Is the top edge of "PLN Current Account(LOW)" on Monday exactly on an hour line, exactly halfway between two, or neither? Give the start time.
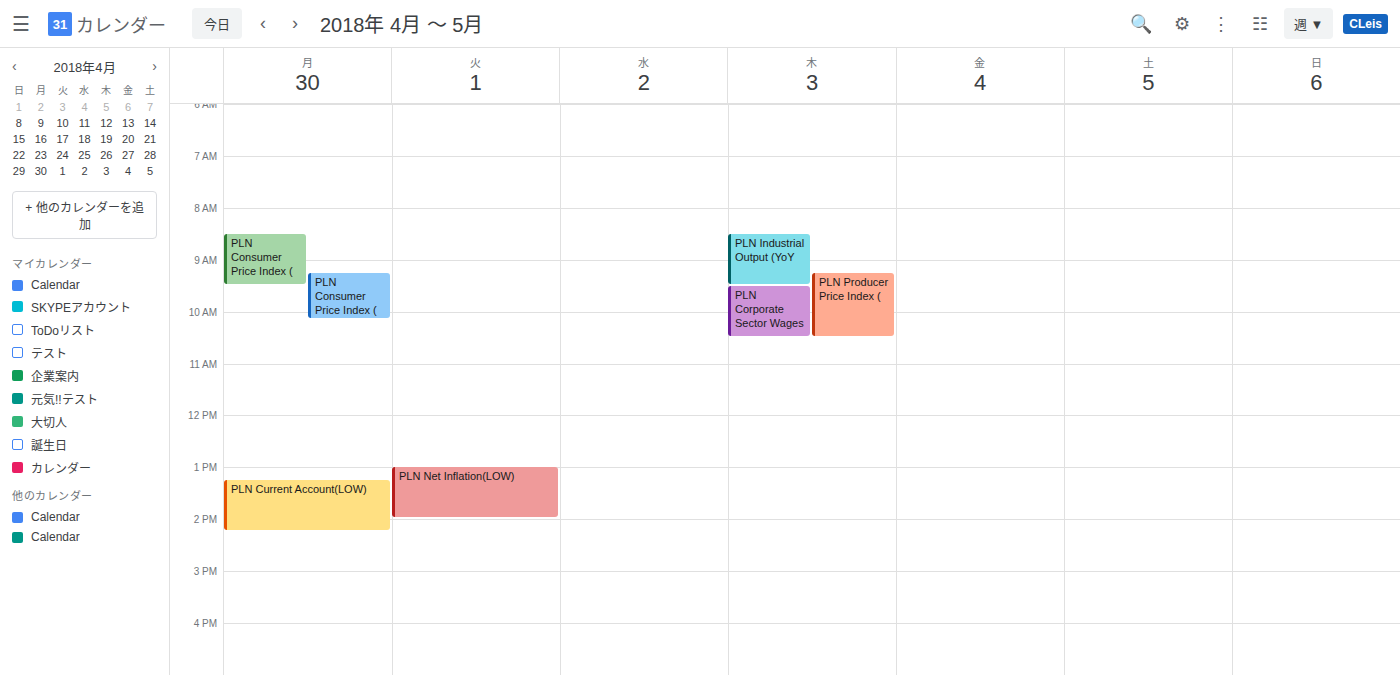
1:15 PM -- neither: a quarter of the way from the 1 PM line to the 2 PM line.